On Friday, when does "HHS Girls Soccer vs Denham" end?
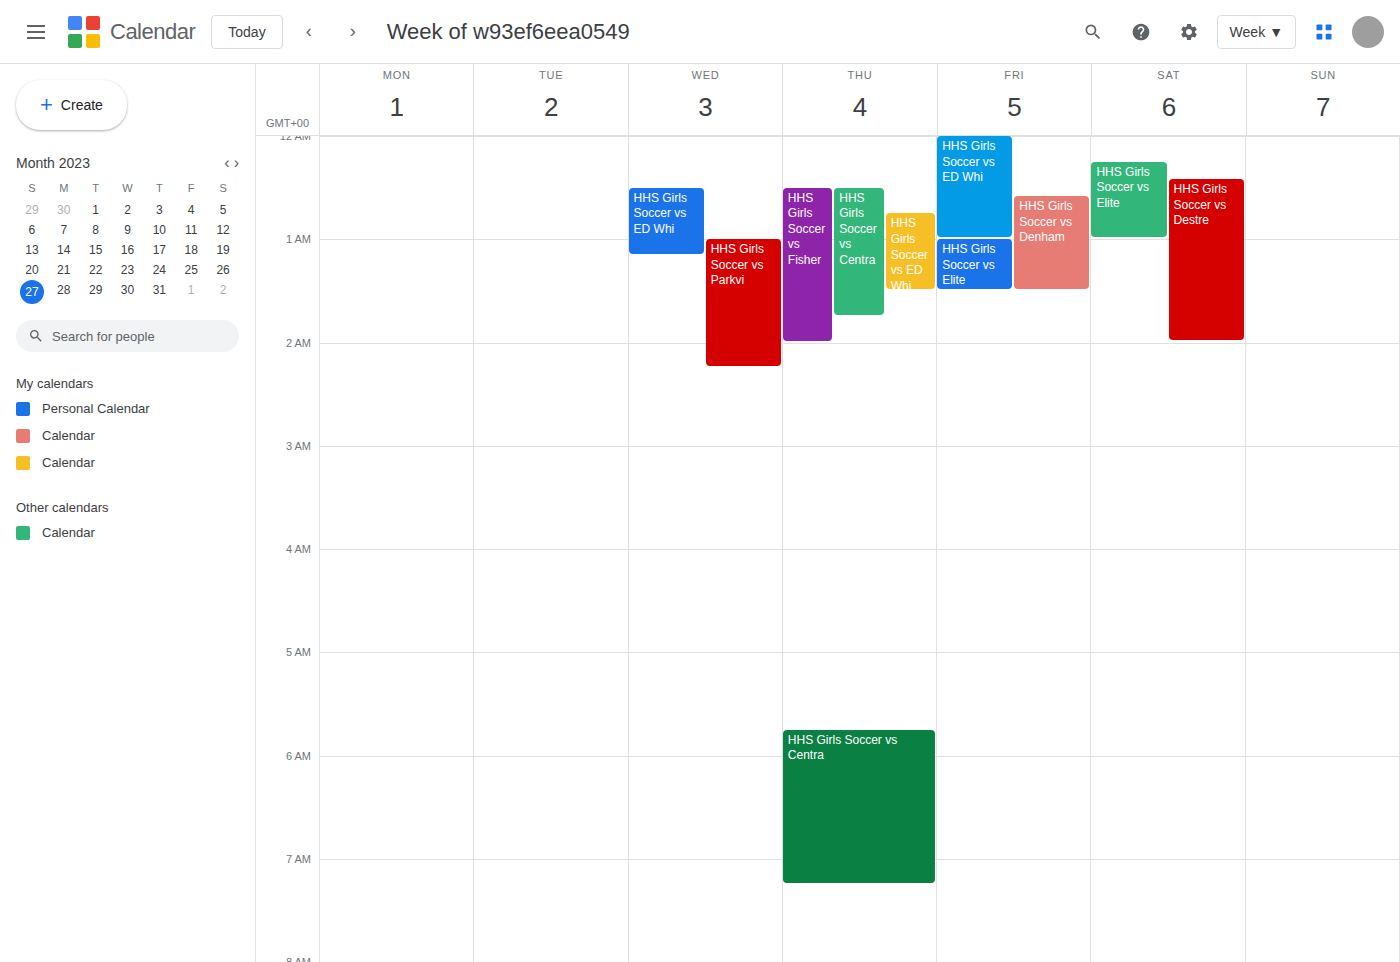
1:30 AM